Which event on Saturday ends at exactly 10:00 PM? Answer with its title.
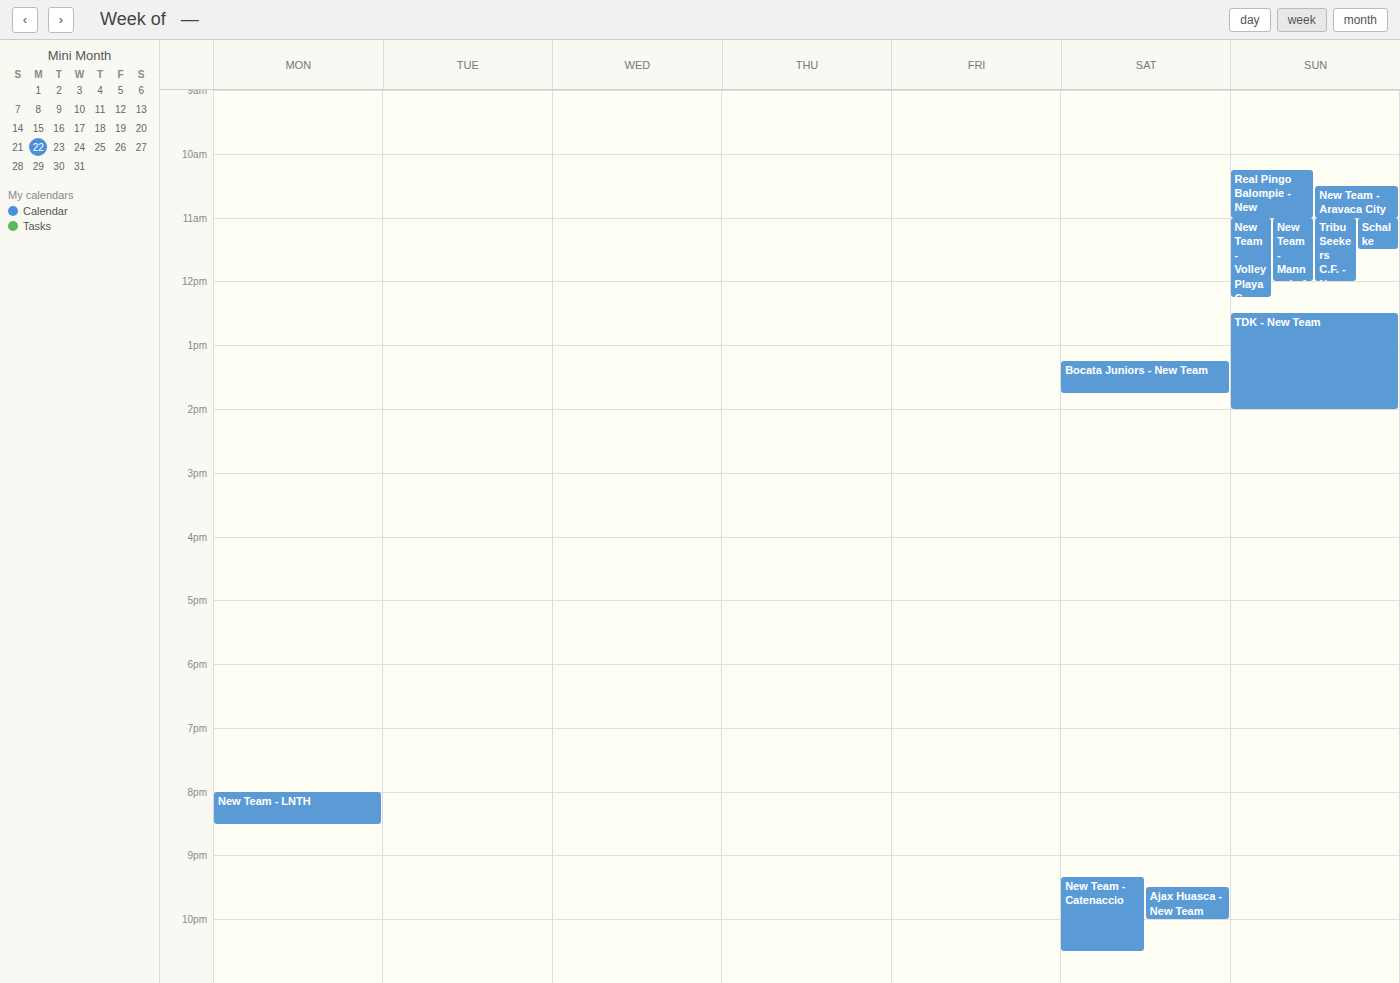
"Ajax Huasca - New Team"